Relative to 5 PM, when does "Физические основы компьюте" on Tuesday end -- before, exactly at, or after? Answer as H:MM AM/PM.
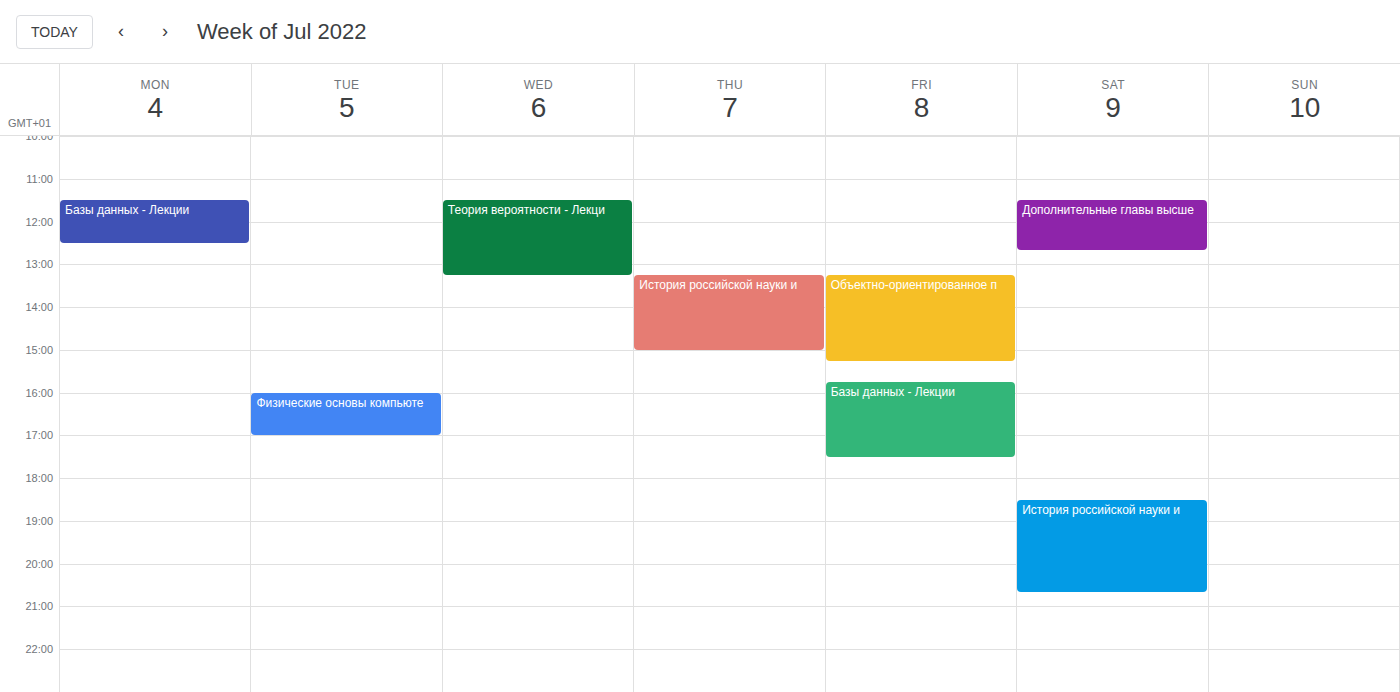
5:00 PM -- exactly at 5 PM, on the 5 PM line.